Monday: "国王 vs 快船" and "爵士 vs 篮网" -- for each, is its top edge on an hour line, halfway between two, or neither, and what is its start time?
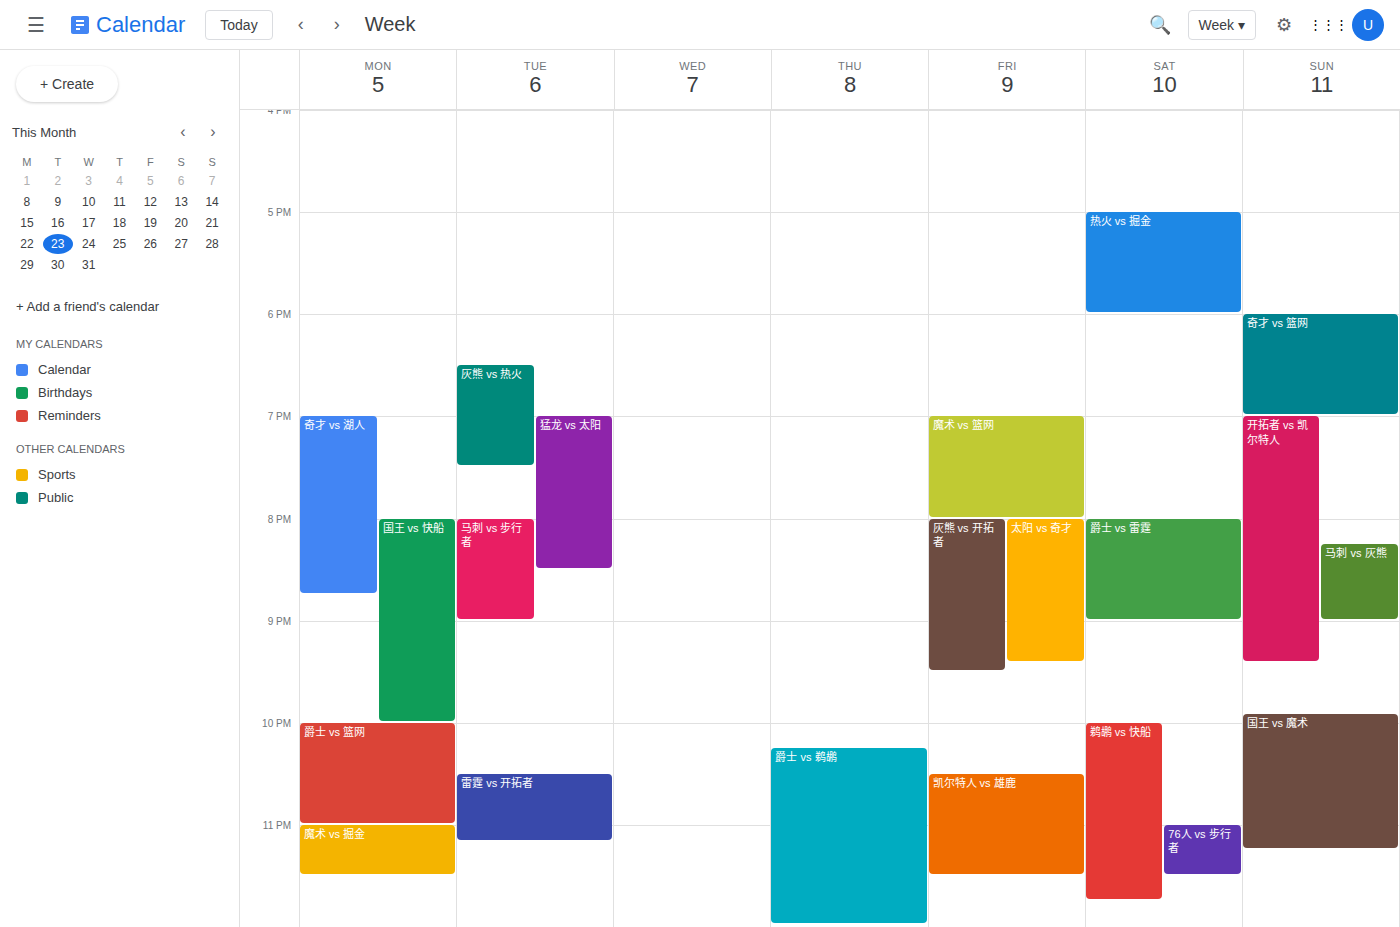
"国王 vs 快船": 8:00 PM, exactly on the 8 PM line. "爵士 vs 篮网": 10:00 PM, exactly on the 10 PM line.